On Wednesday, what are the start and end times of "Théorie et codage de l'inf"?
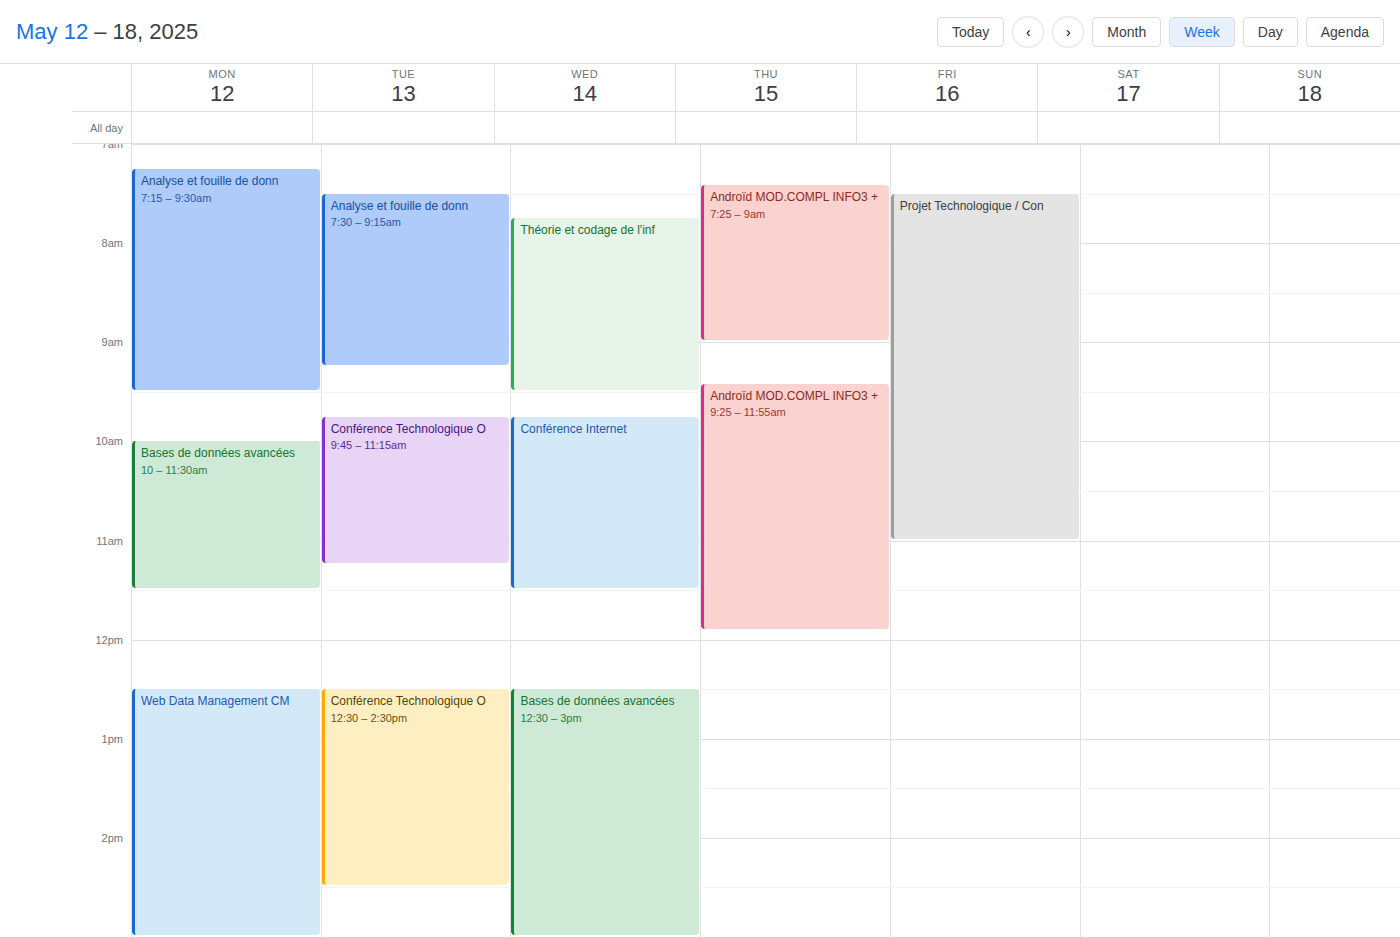
7:45 AM to 9:30 AM